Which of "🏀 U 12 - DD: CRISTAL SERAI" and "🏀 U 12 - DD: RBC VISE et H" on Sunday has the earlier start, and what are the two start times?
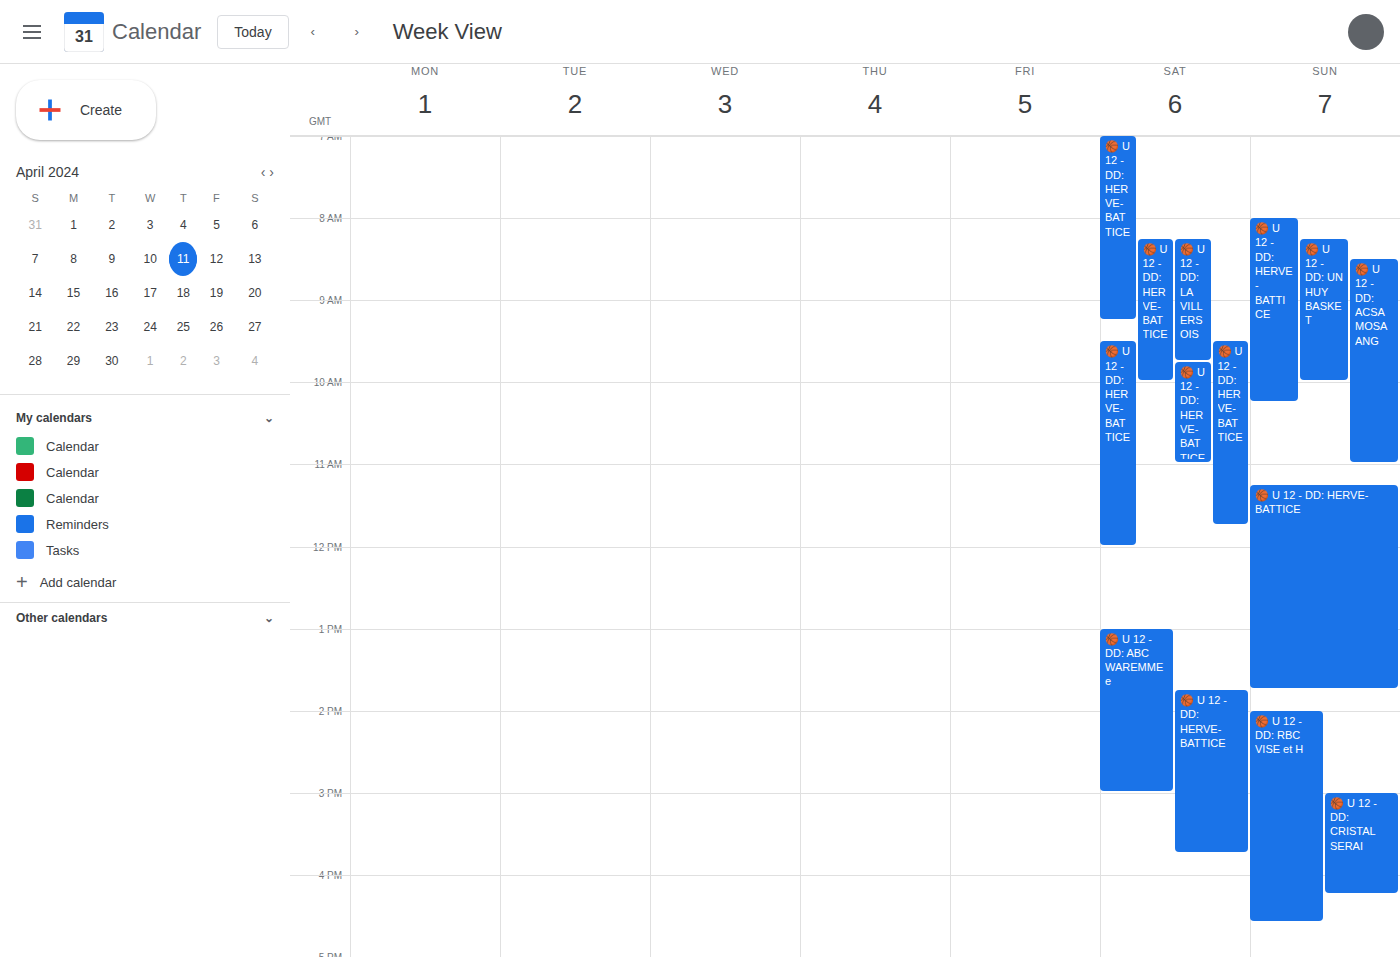
"🏀 U 12 - DD: RBC VISE et H" 2:00 PM; "🏀 U 12 - DD: CRISTAL SERAI" 3:00 PM.